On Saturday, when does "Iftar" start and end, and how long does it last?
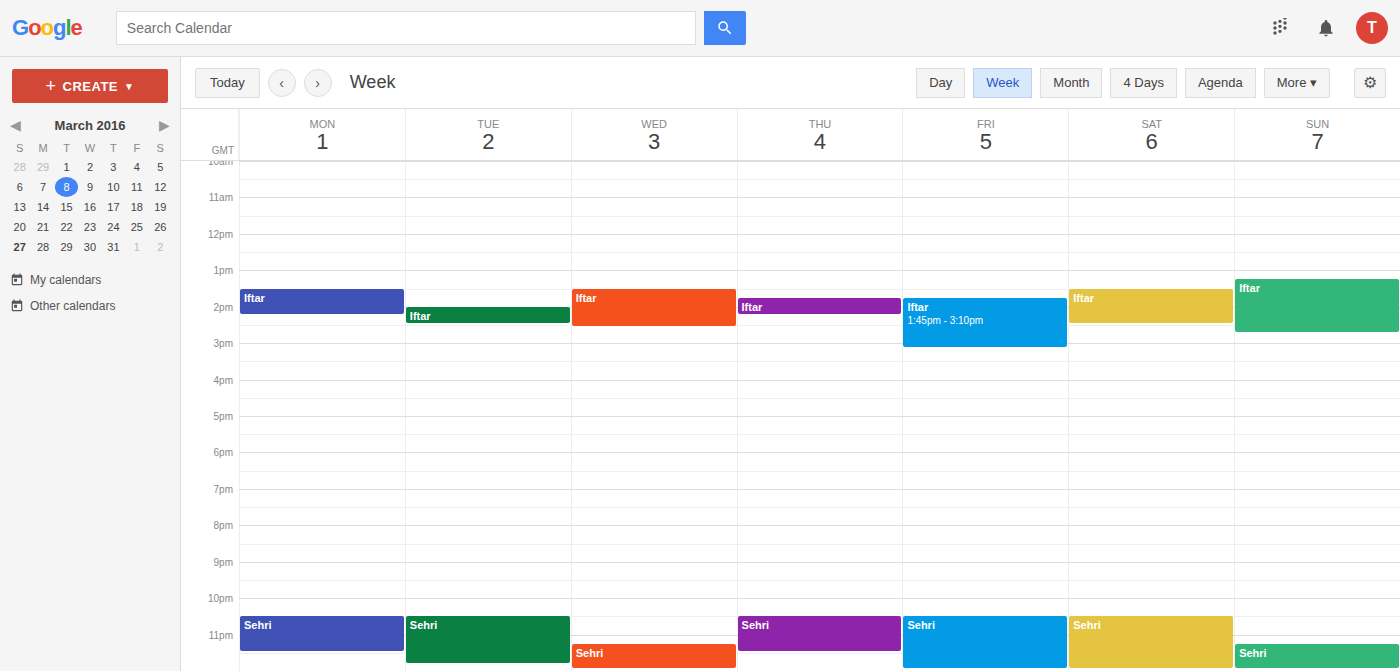
1:30 PM to 2:30 PM, 1 hour